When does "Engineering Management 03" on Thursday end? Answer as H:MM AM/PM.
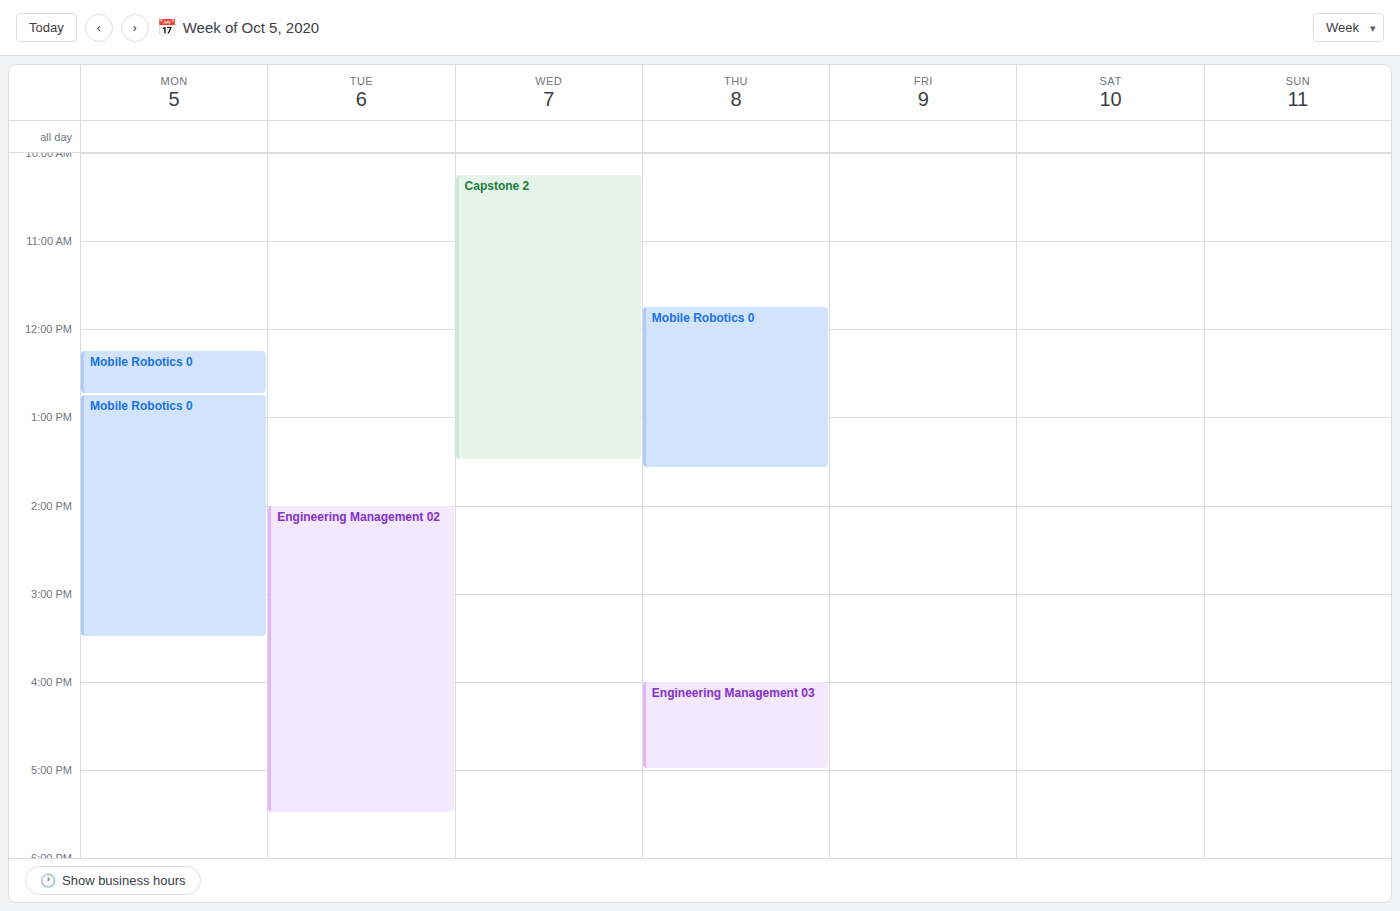
5:00 PM